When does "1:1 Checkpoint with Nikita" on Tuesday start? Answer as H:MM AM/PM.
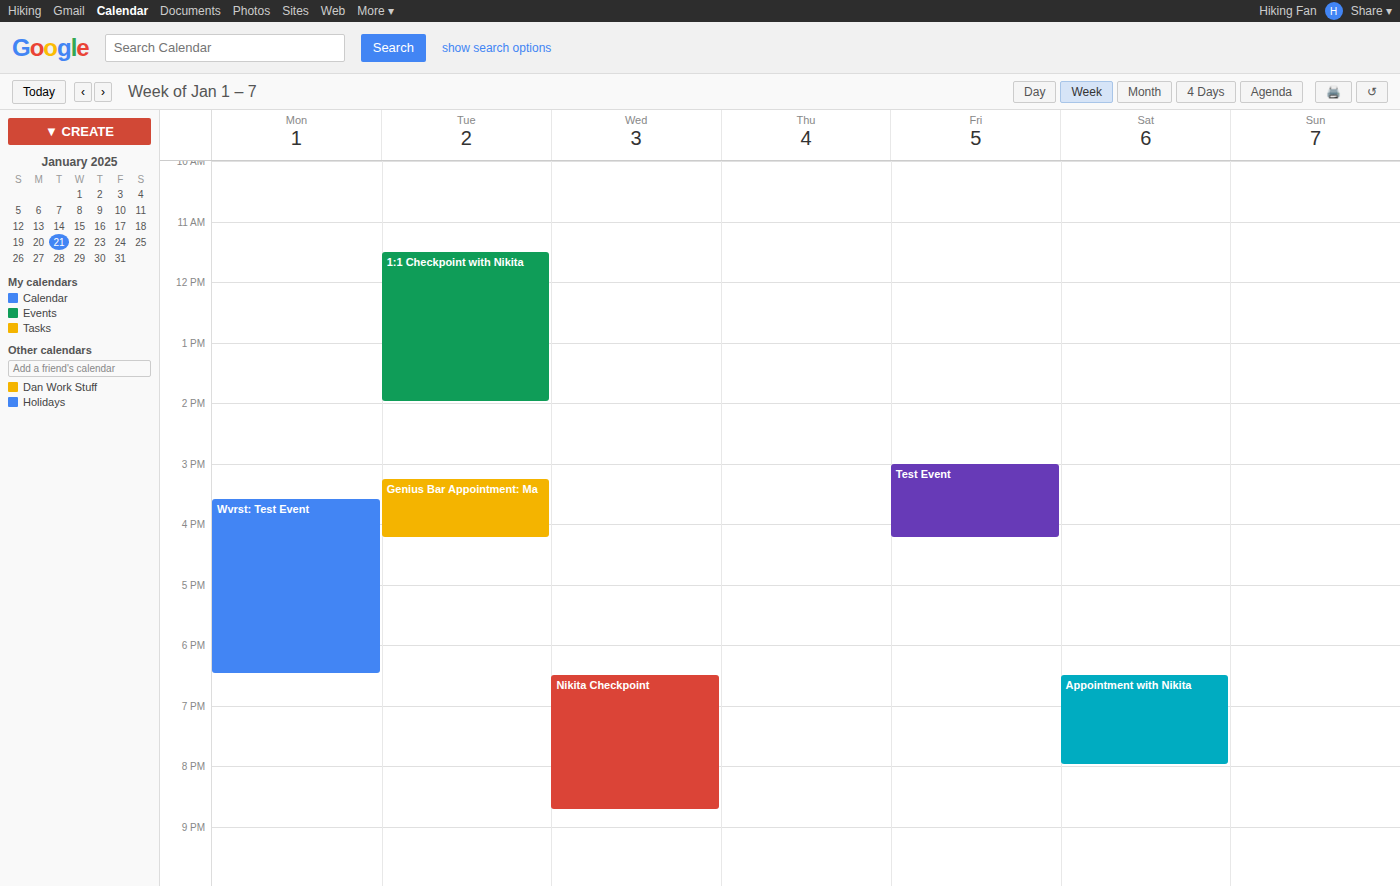
11:30 AM